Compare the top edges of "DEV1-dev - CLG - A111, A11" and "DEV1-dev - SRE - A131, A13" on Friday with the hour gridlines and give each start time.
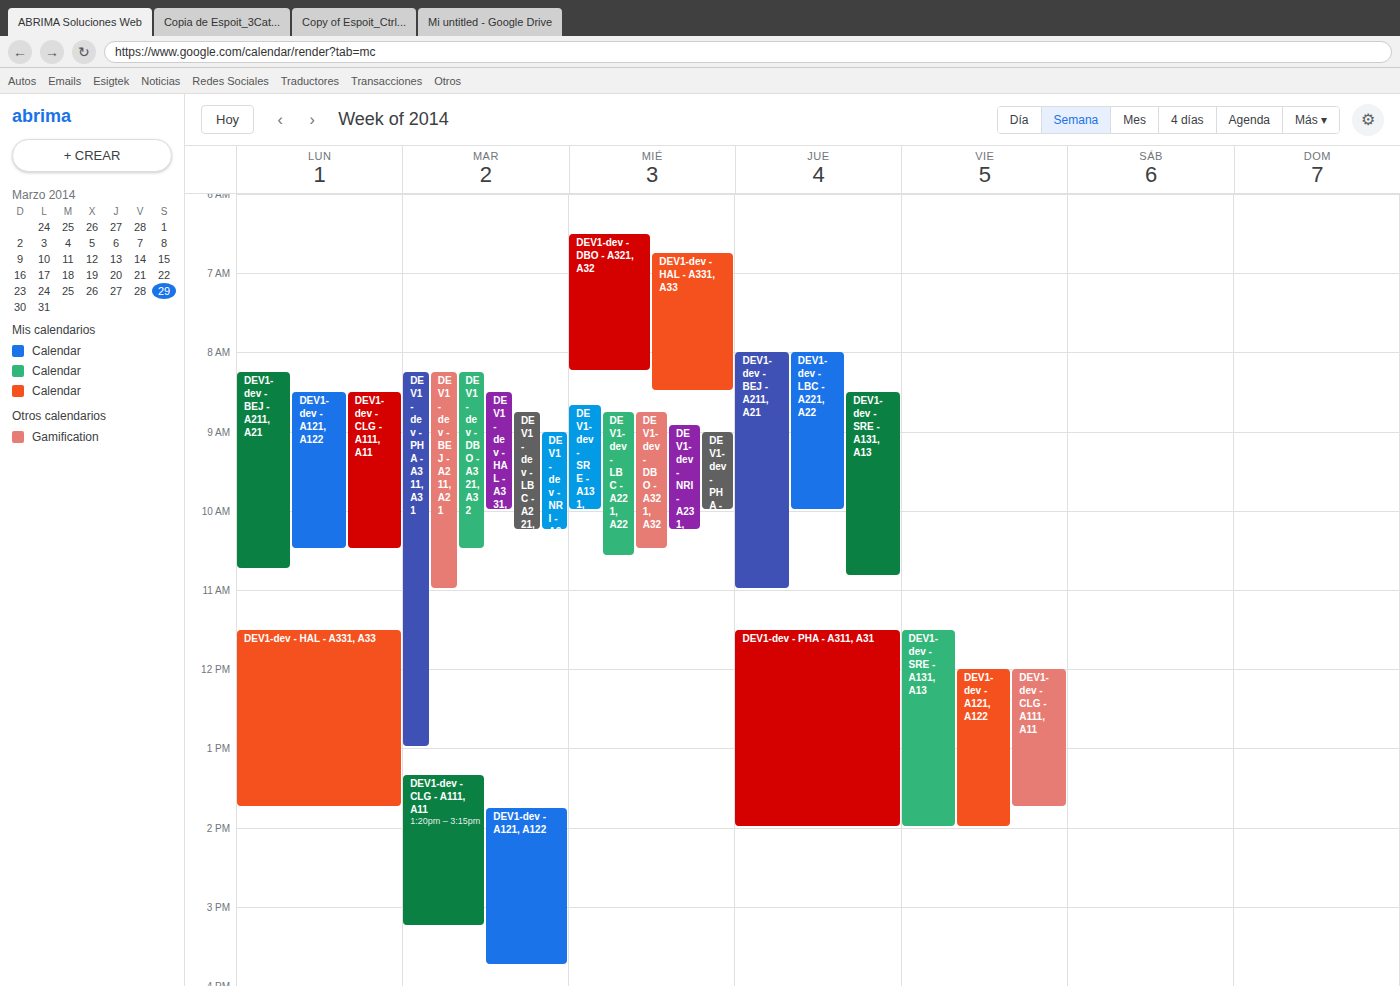
"DEV1-dev - CLG - A111, A11": 12:00 PM, exactly on the 12 PM line. "DEV1-dev - SRE - A131, A13": 11:30 AM, halfway between the 11 AM and 12 PM lines.